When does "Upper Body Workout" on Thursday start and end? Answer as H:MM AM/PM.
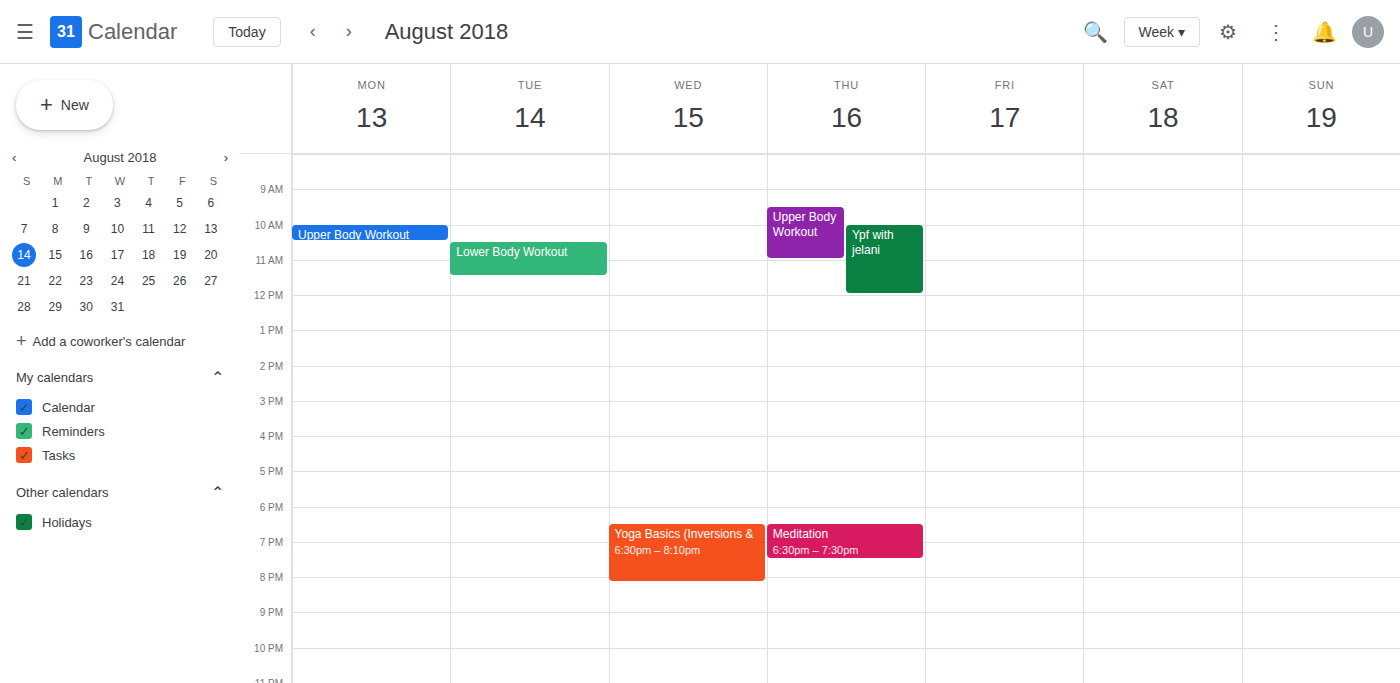
9:30 AM to 11:00 AM